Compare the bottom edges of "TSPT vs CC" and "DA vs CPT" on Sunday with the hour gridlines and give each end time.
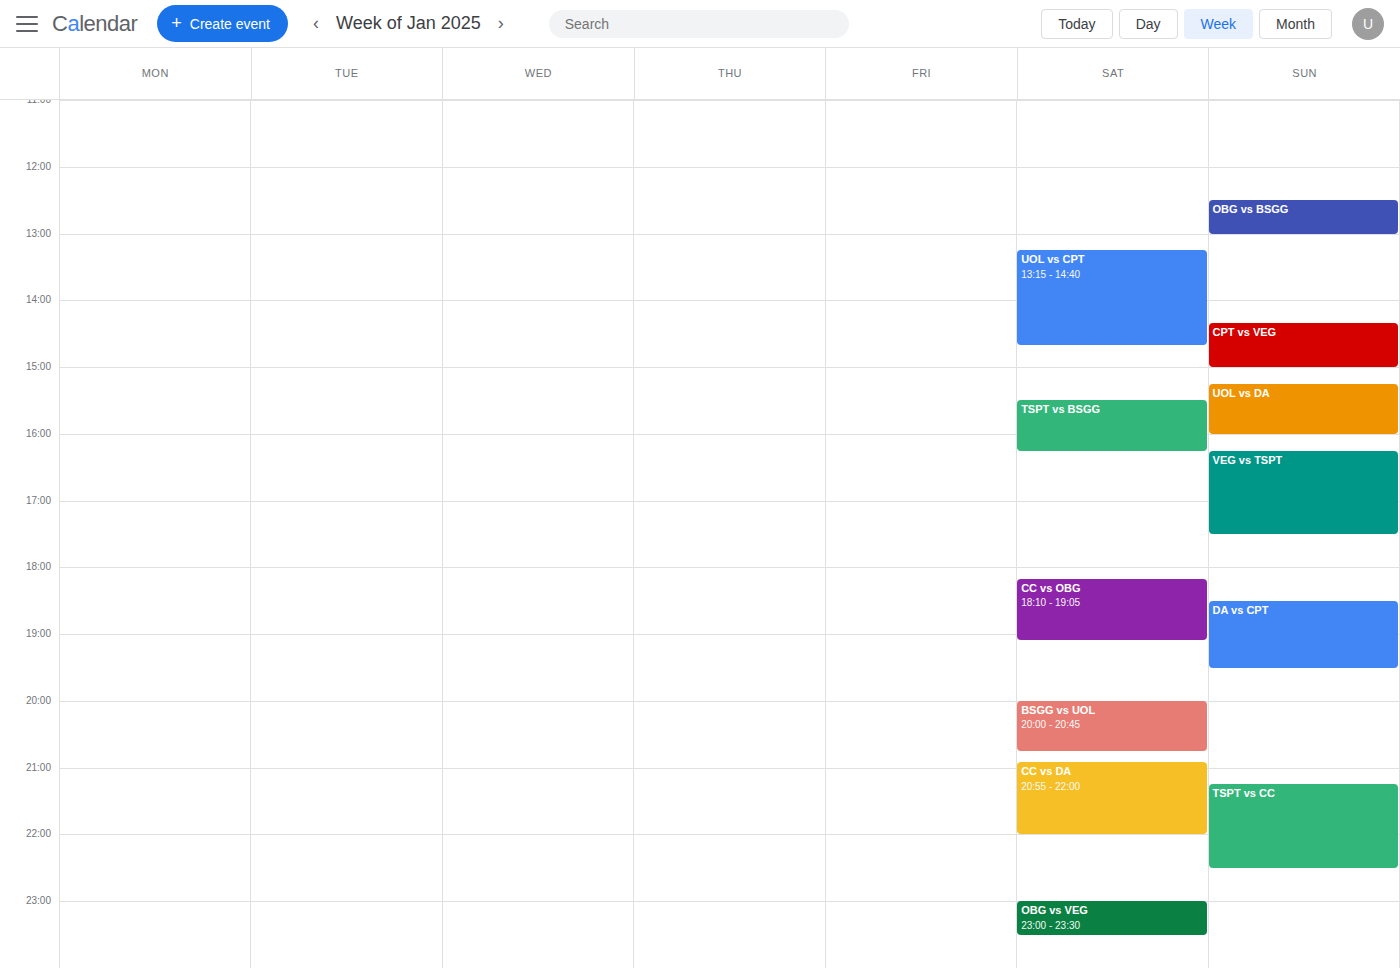
"TSPT vs CC": 10:30 PM, halfway between the 10 PM and 11 PM lines. "DA vs CPT": 7:30 PM, halfway between the 7 PM and 8 PM lines.